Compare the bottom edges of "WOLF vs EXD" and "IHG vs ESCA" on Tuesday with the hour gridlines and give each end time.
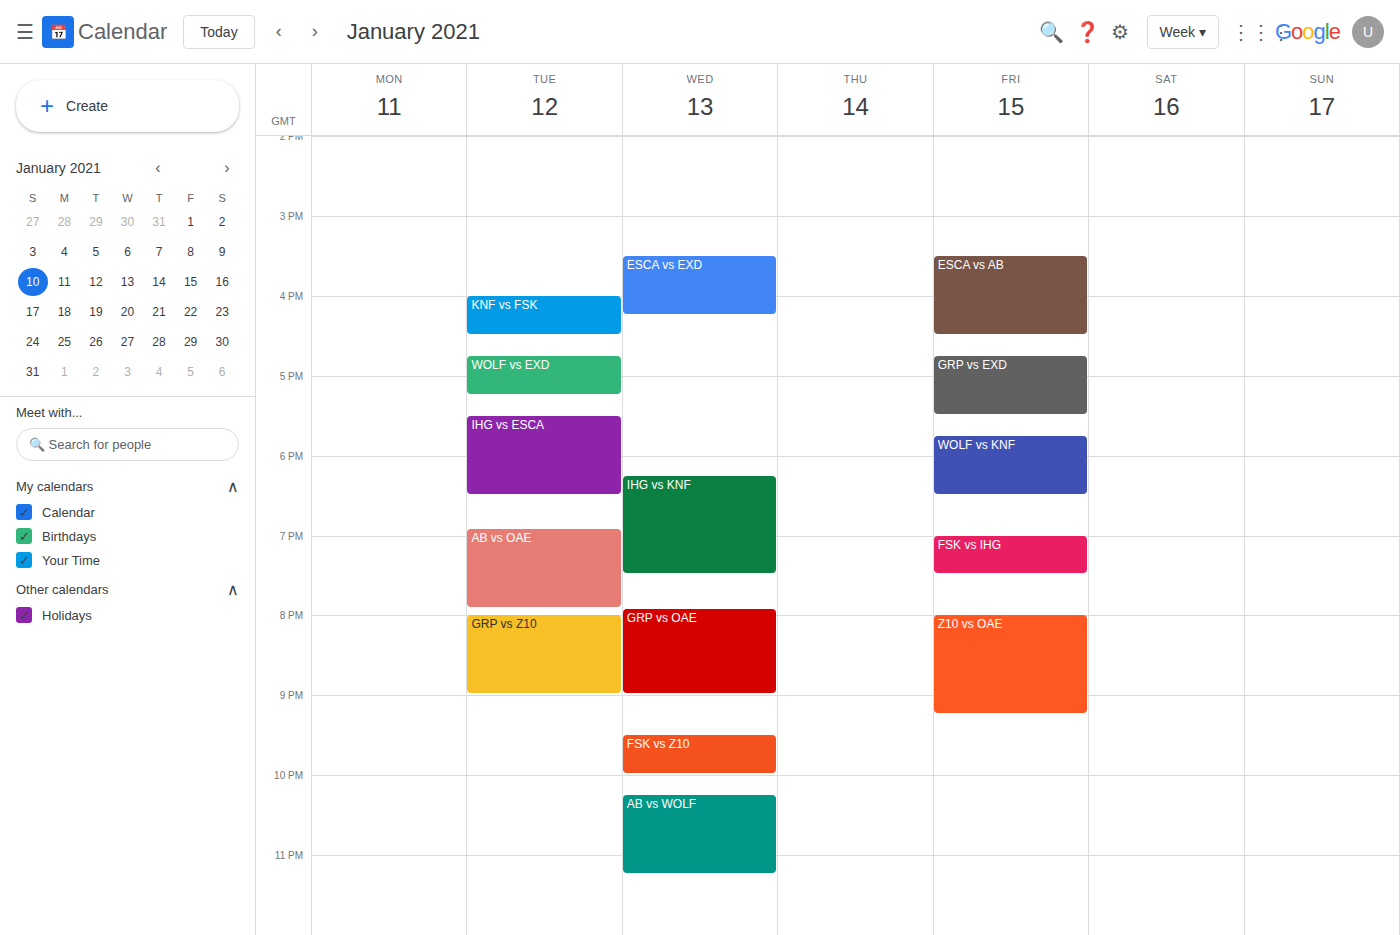
"WOLF vs EXD": 5:15 PM, neither: a quarter of the way from the 5 PM line to the 6 PM line. "IHG vs ESCA": 6:30 PM, halfway between the 6 PM and 7 PM lines.